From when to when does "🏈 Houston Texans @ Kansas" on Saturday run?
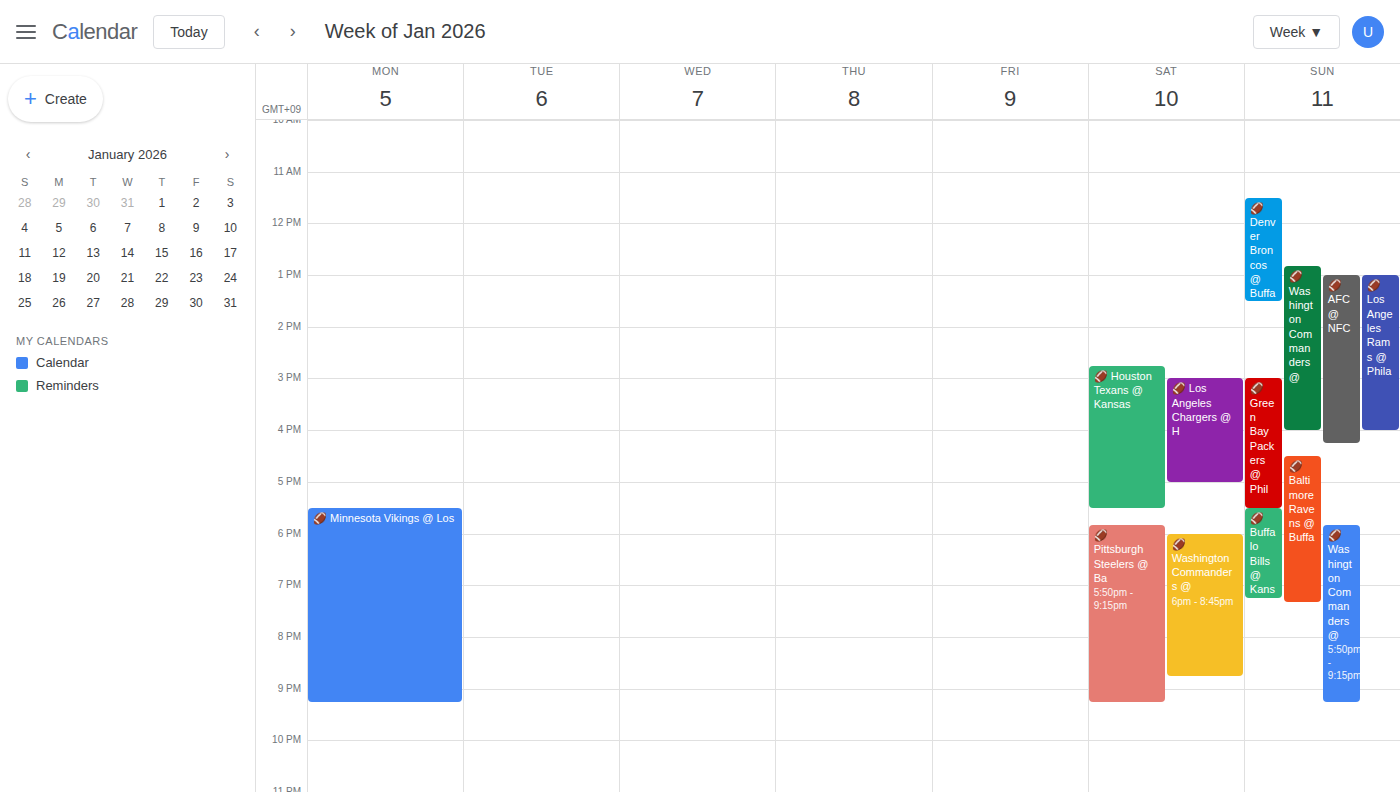
2:45 PM to 5:30 PM